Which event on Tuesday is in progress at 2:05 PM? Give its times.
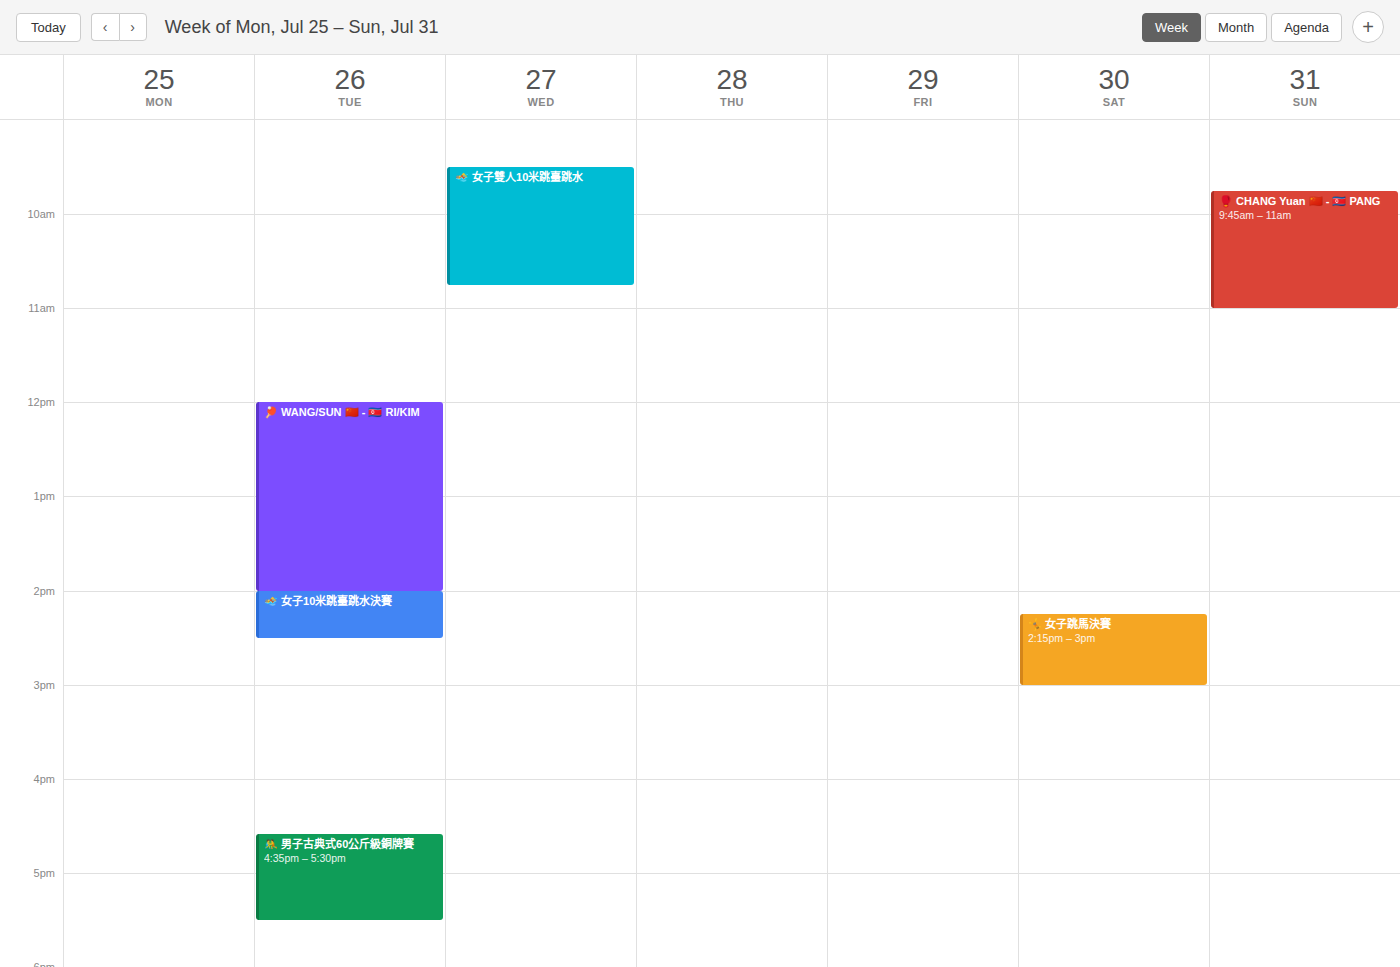
"🏊 女子10米跳臺跳水決賽", 2:00 PM to 2:30 PM